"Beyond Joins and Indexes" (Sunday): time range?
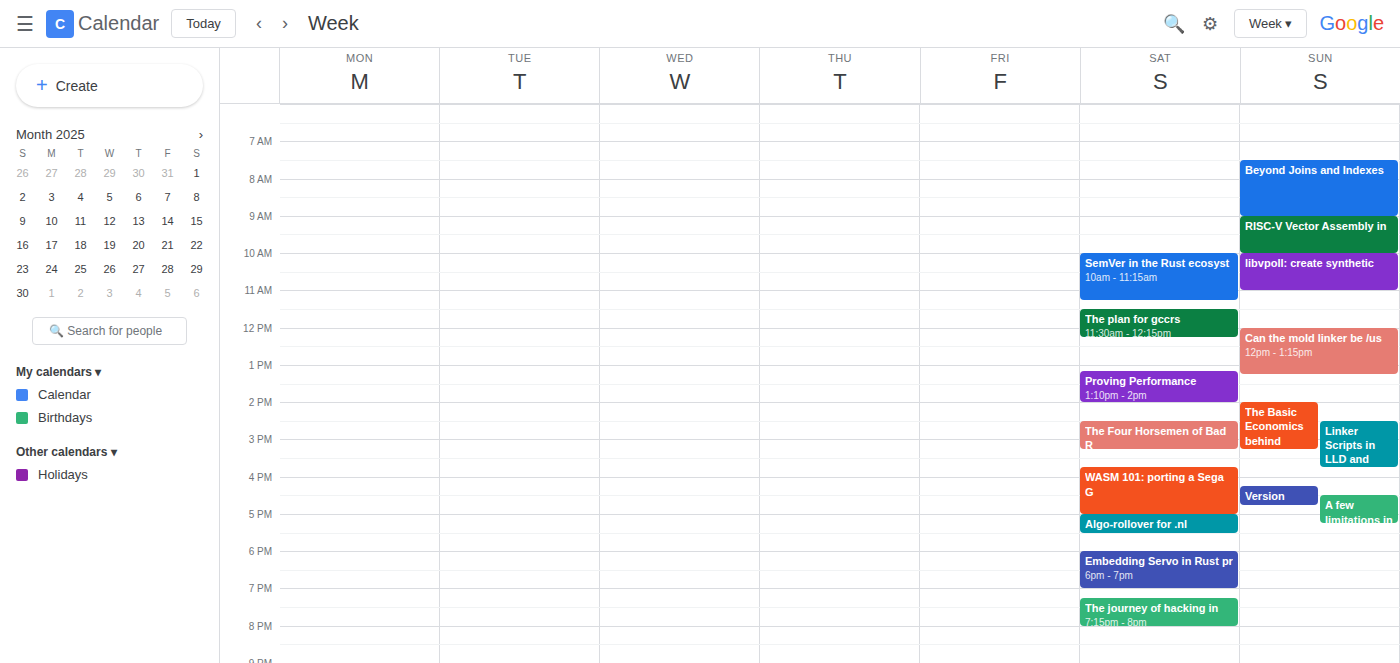
7:30 AM to 9:00 AM